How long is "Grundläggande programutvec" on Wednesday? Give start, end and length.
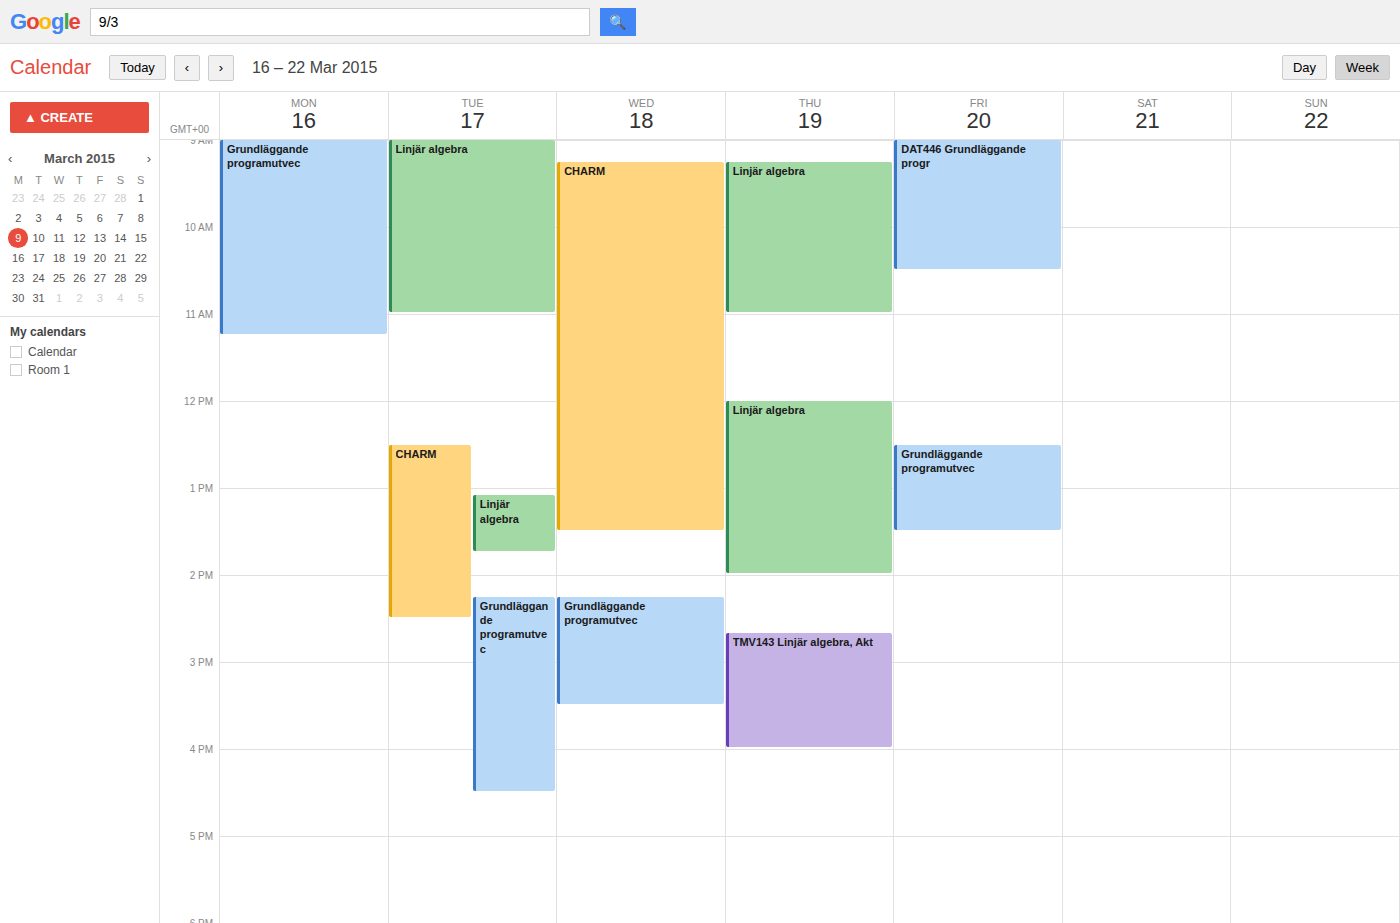
2:15 PM to 3:30 PM, 1 hour 15 minutes